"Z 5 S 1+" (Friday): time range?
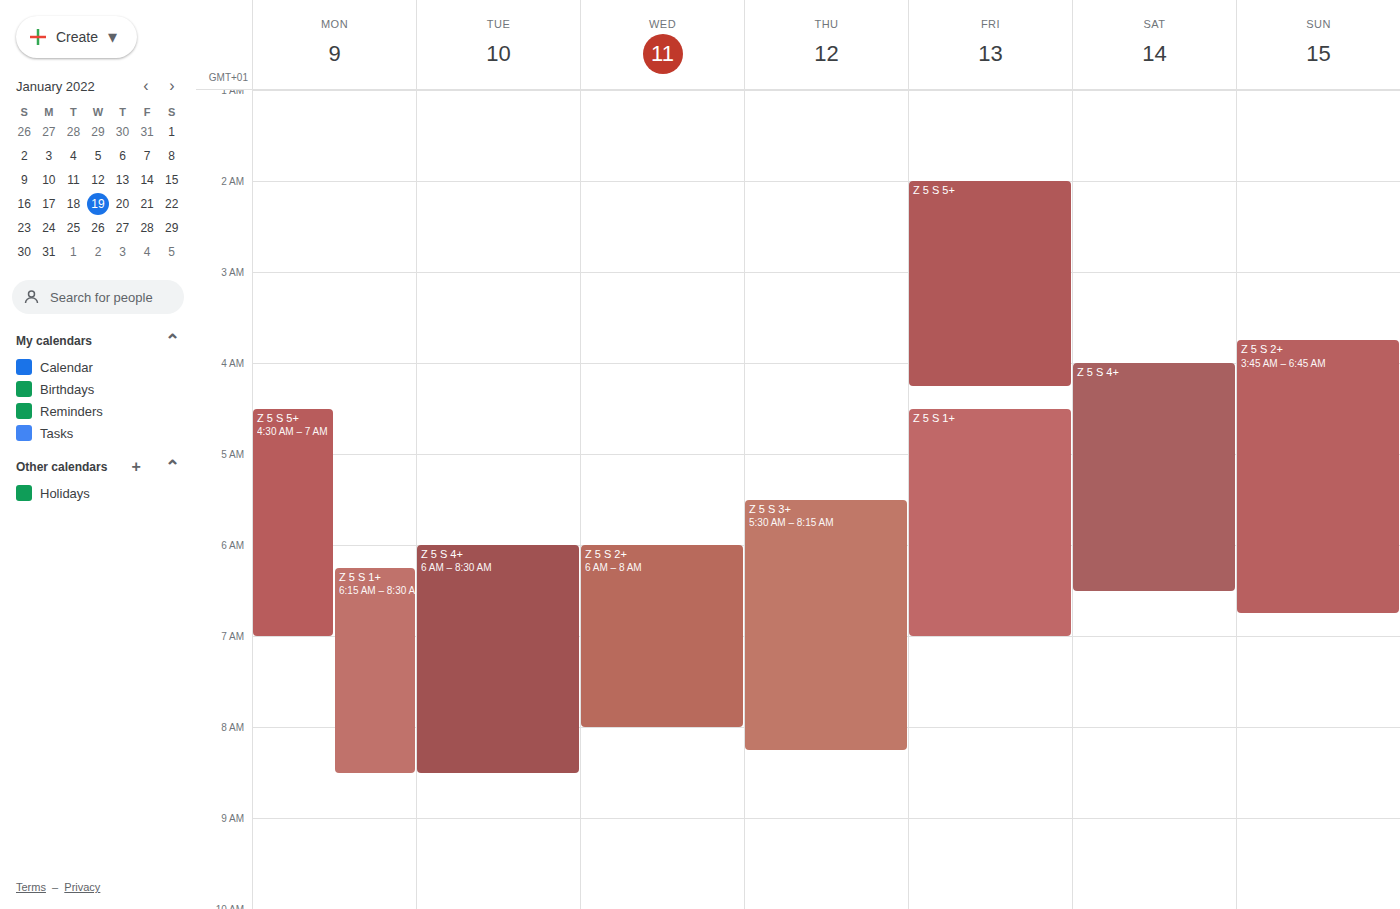
4:30 AM to 7:00 AM